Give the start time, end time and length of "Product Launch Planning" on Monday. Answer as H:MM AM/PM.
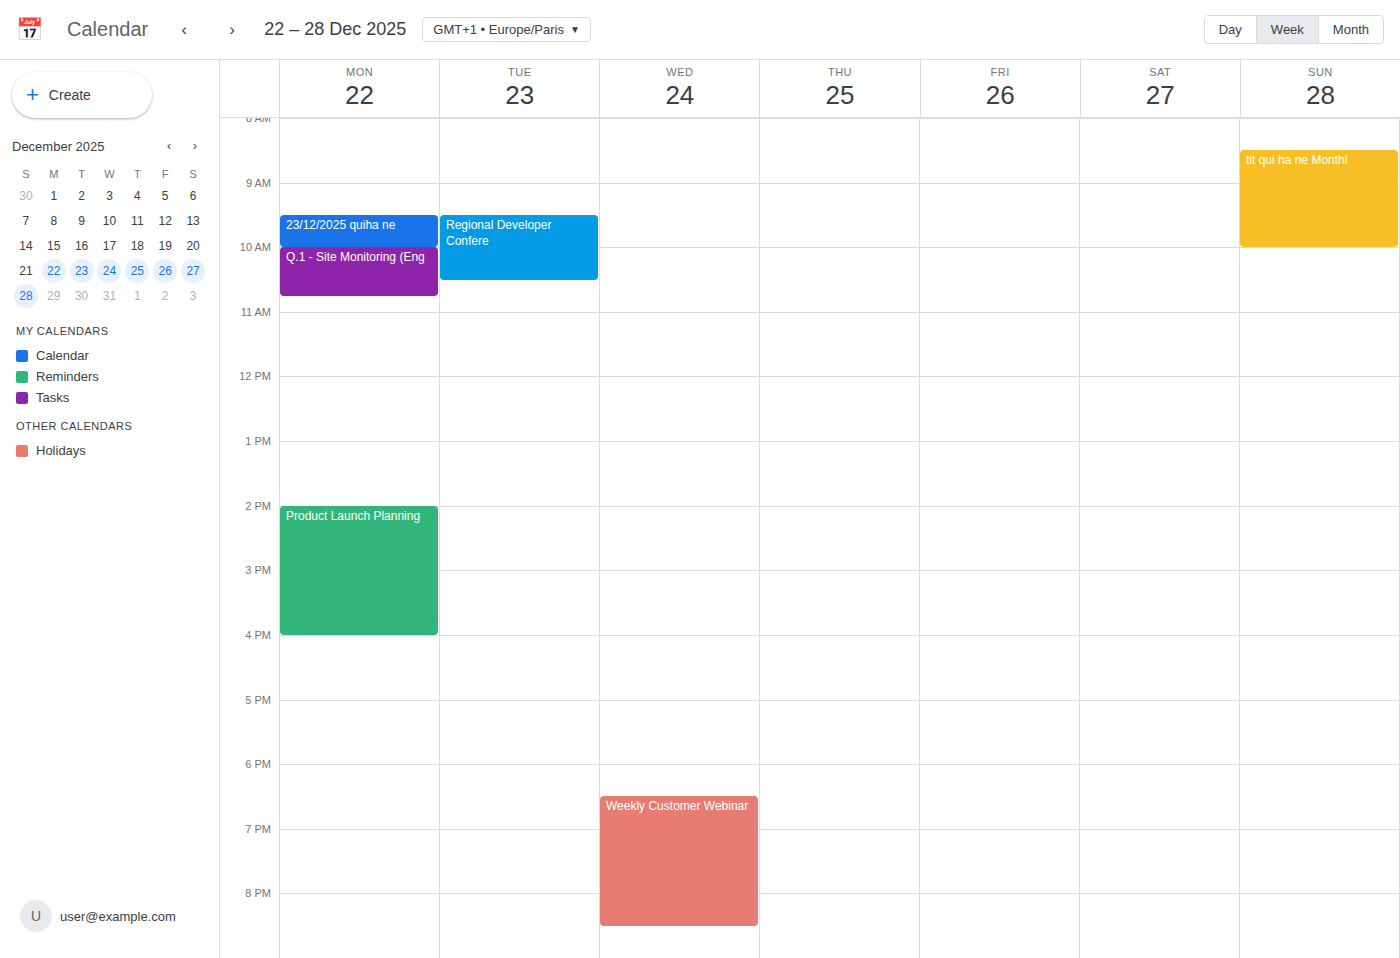
2:00 PM to 4:00 PM, 2 hours